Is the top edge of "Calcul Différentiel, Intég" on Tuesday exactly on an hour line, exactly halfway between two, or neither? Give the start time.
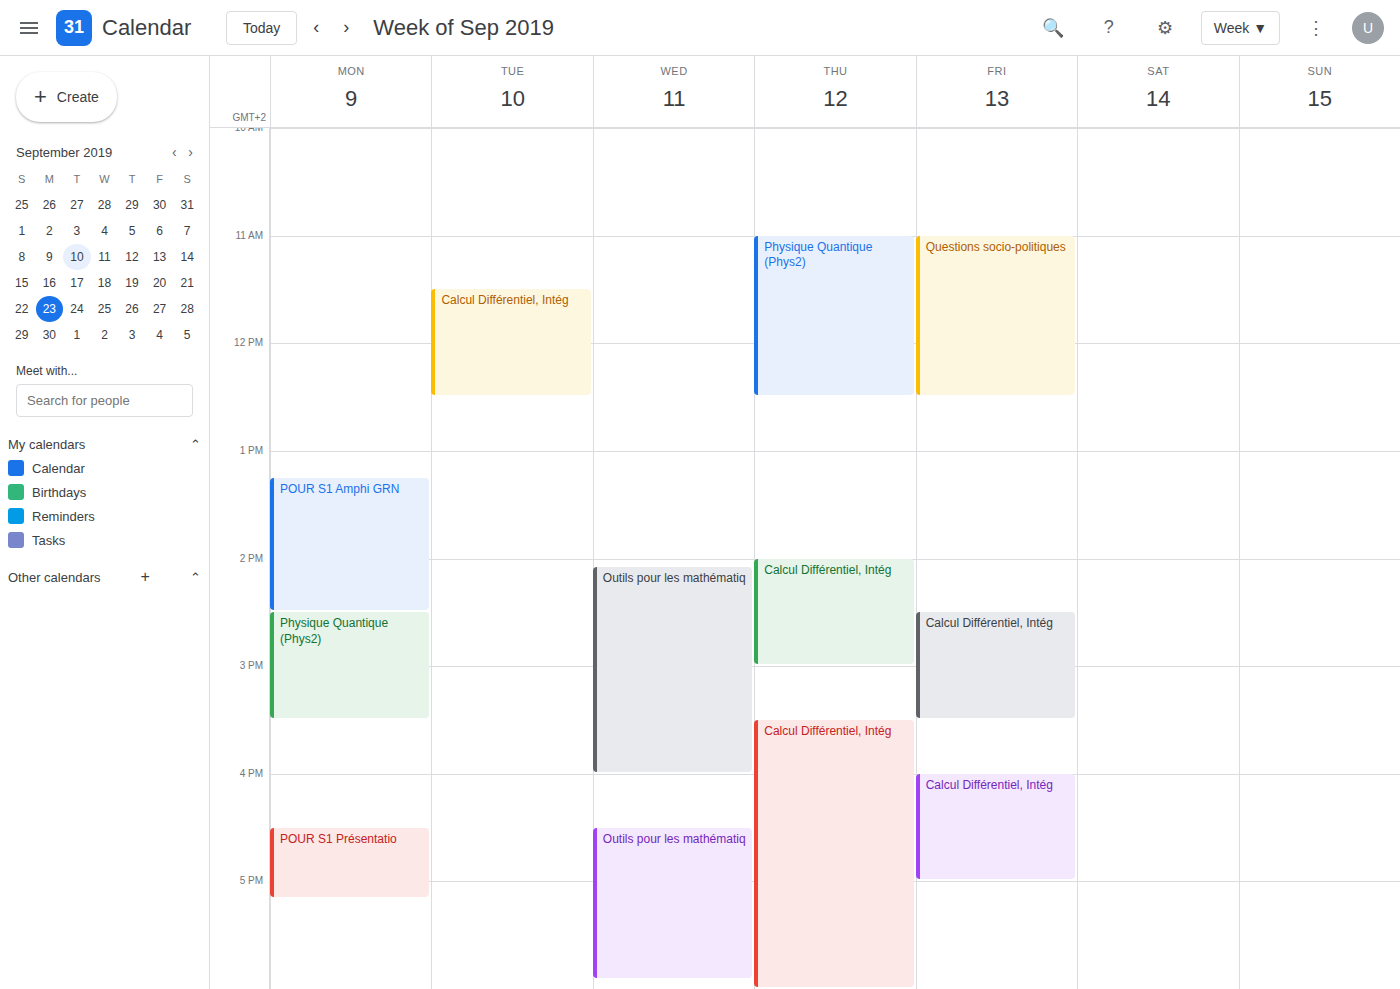
11:30 AM -- halfway between the 11 AM and 12 PM lines.